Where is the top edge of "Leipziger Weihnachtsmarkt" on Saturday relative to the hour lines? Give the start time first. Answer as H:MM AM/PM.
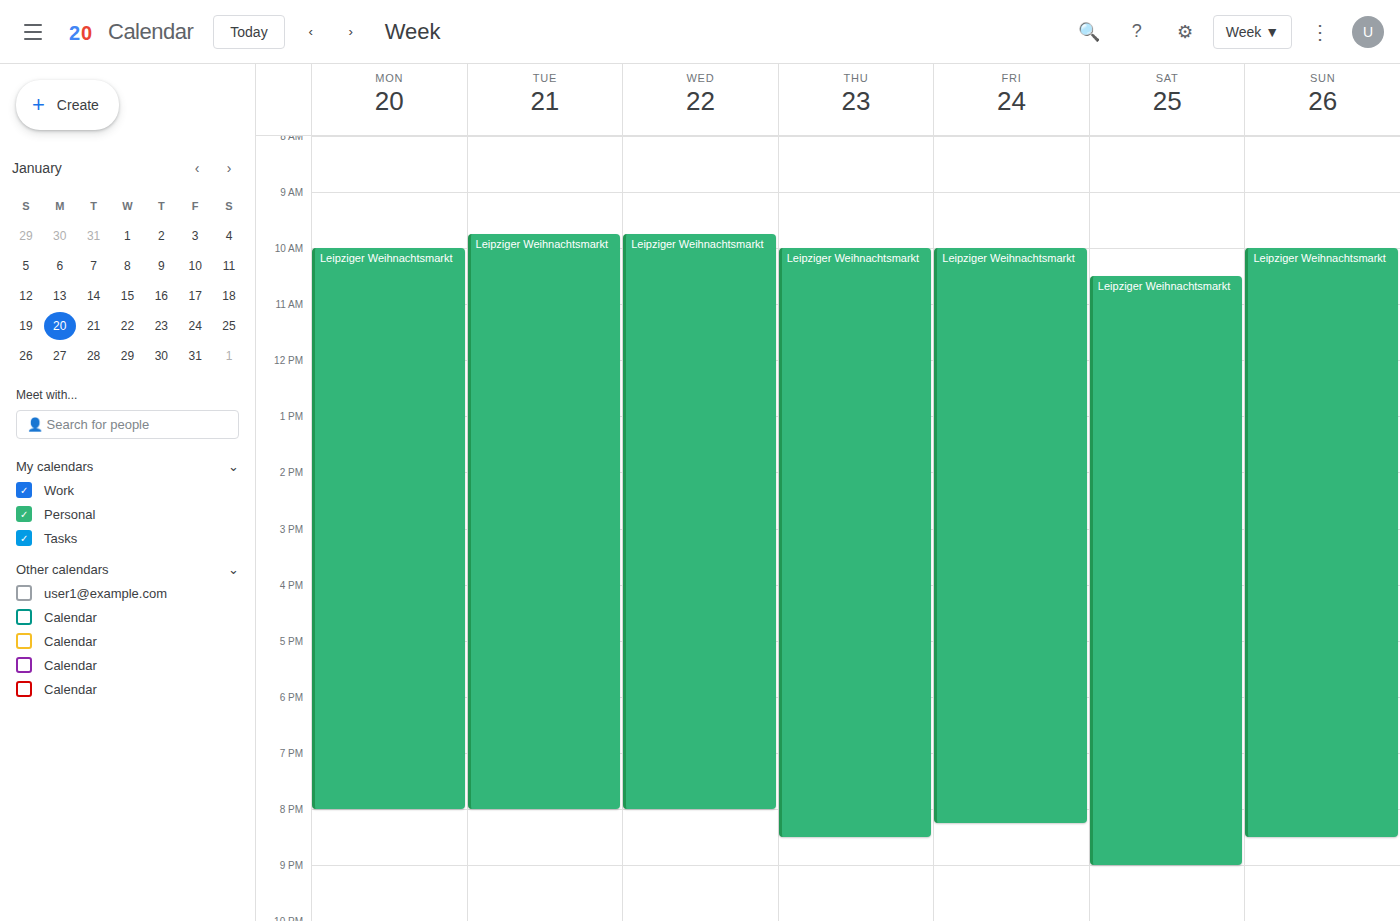
10:30 AM -- halfway between the 10 AM and 11 AM lines.